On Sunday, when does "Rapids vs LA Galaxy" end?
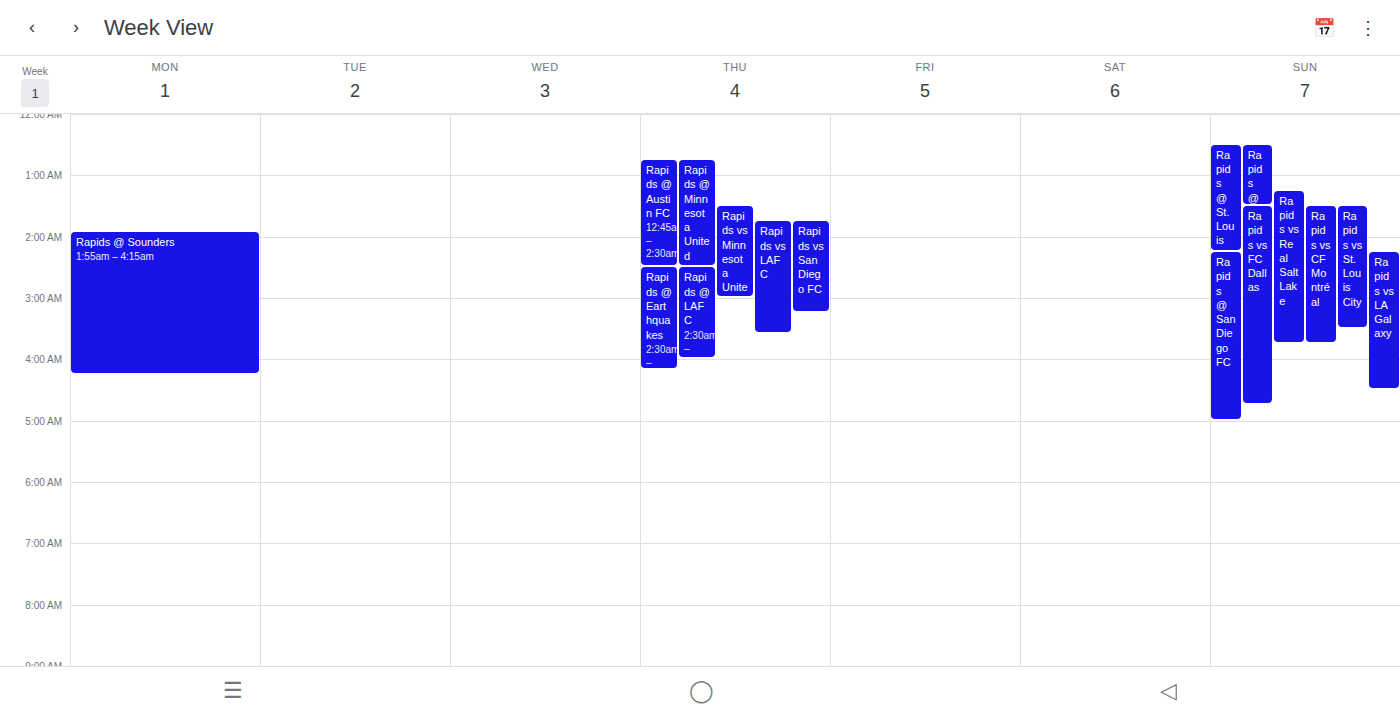
04:30